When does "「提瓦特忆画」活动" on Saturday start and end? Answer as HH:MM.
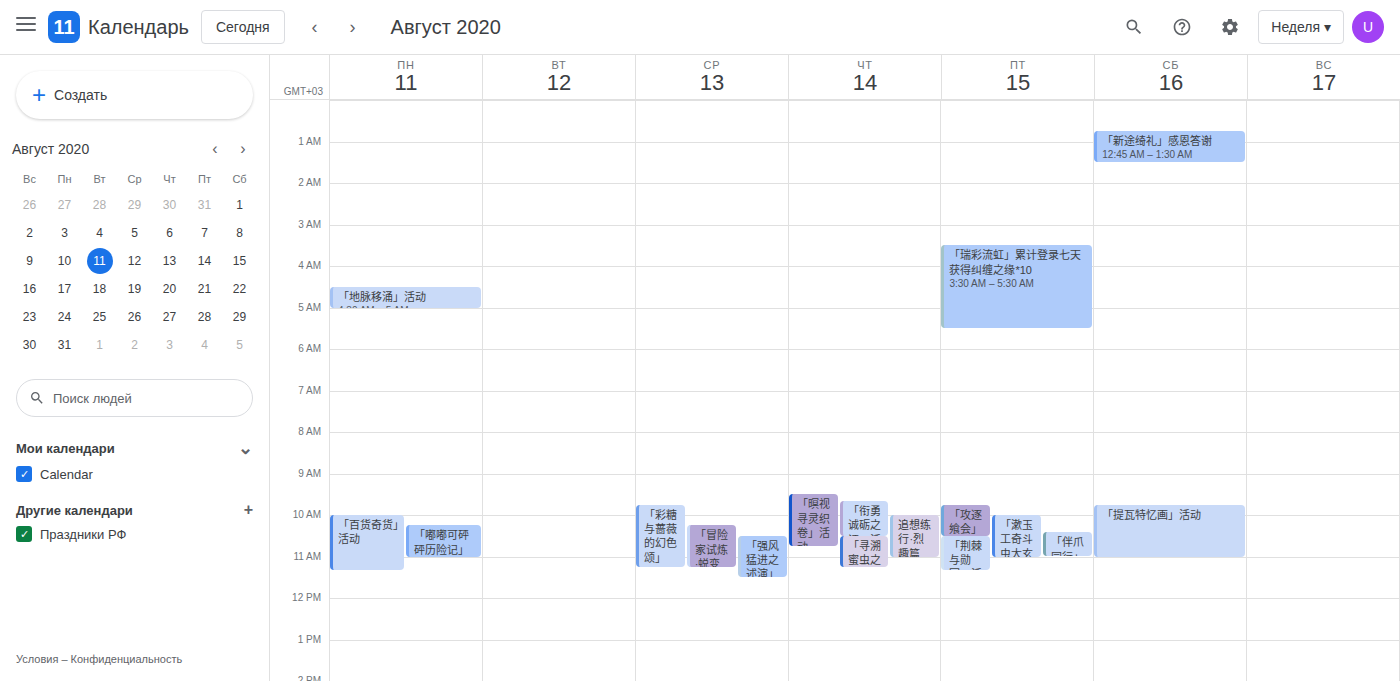
09:45 to 11:00